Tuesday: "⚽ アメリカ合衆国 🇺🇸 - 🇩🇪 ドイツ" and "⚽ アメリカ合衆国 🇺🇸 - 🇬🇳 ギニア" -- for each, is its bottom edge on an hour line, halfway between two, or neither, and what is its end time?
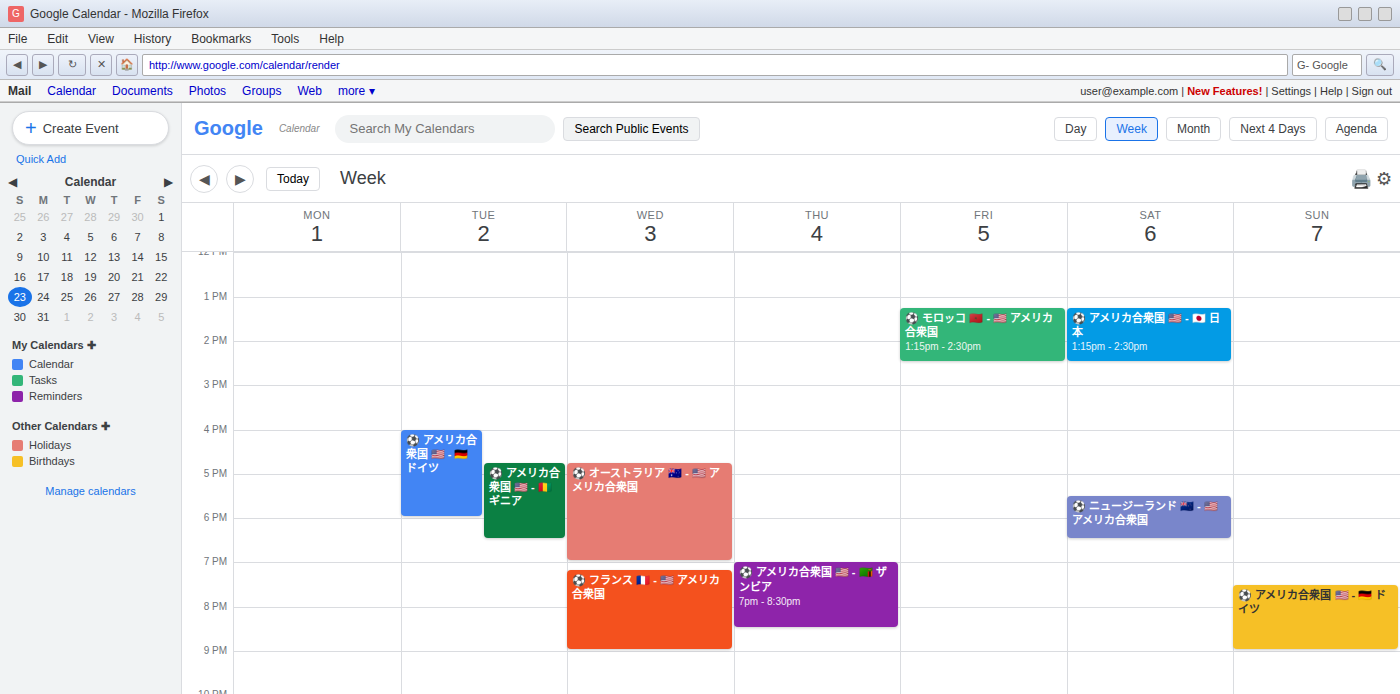
"⚽ アメリカ合衆国 🇺🇸 - 🇩🇪 ドイツ": 6:00 PM, exactly on the 6 PM line. "⚽ アメリカ合衆国 🇺🇸 - 🇬🇳 ギニア": 6:30 PM, halfway between the 6 PM and 7 PM lines.